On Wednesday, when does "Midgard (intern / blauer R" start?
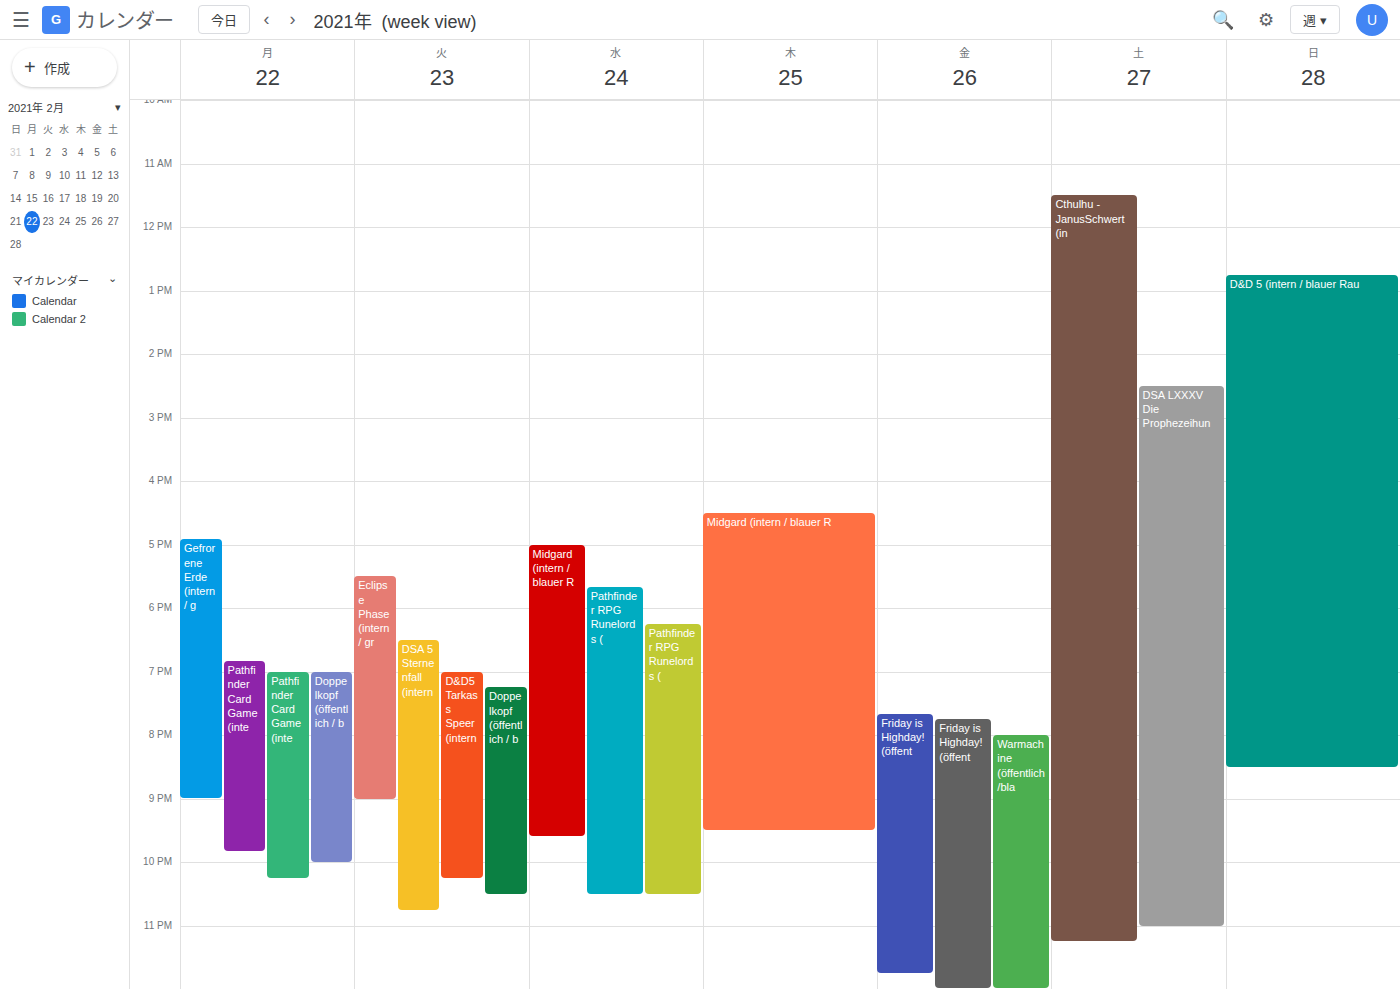
5:00 PM